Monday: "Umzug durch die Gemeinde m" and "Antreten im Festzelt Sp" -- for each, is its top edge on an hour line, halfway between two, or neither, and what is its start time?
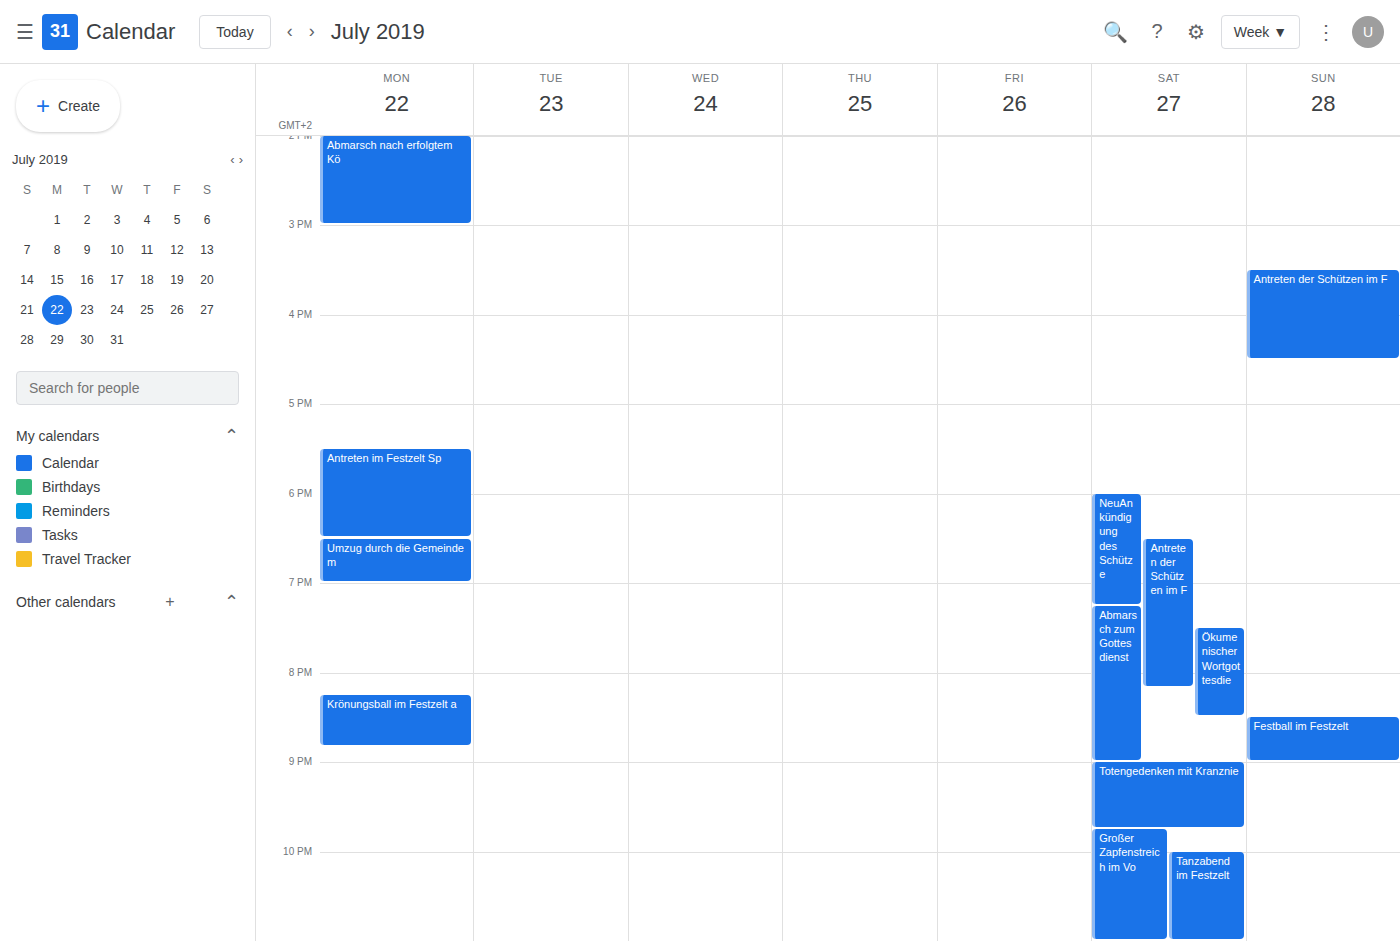
"Umzug durch die Gemeinde m": 6:30 PM, halfway between the 6 PM and 7 PM lines. "Antreten im Festzelt Sp": 5:30 PM, halfway between the 5 PM and 6 PM lines.